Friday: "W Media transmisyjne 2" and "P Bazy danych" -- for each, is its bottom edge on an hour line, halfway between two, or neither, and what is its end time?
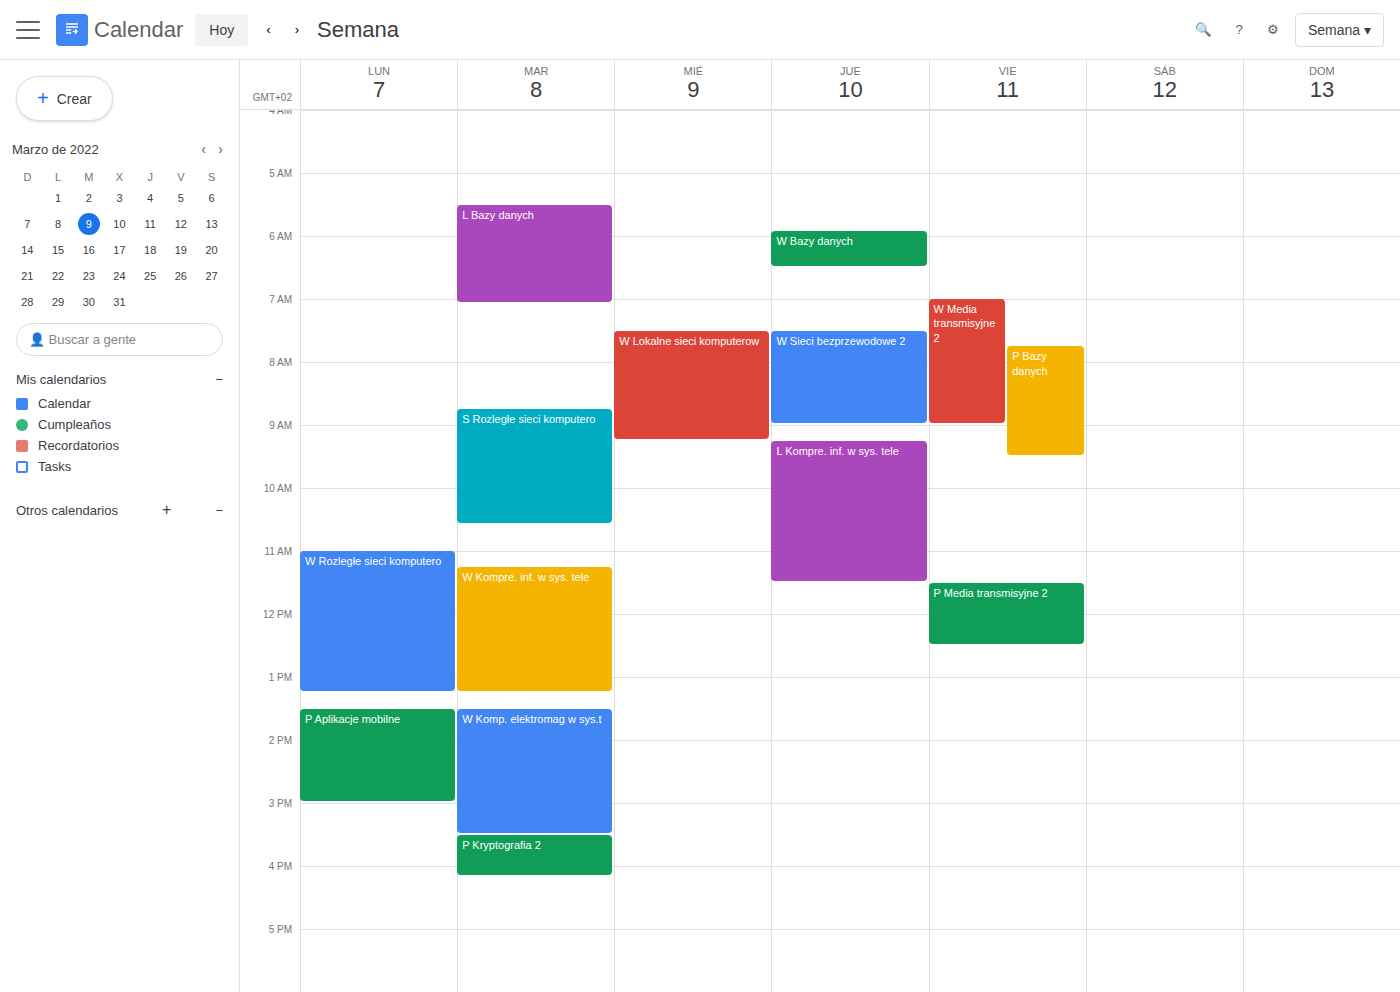
"W Media transmisyjne 2": 9:00 AM, exactly on the 9 AM line. "P Bazy danych": 9:30 AM, halfway between the 9 AM and 10 AM lines.